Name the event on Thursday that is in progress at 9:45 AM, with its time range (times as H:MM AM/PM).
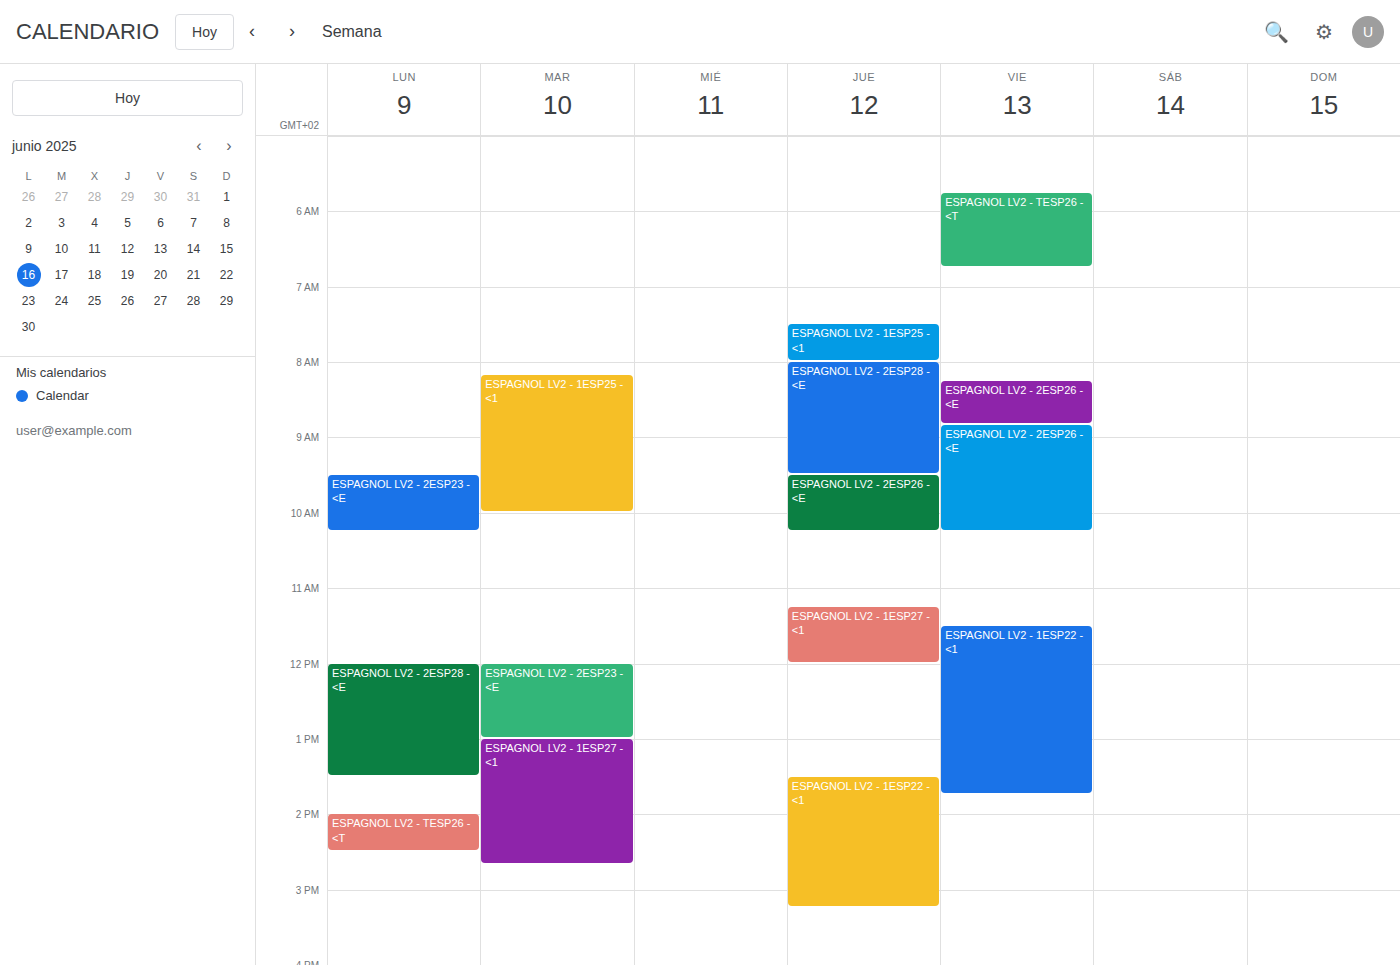
"ESPAGNOL LV2 - 2ESP26 - <E", 9:30 AM to 10:15 AM